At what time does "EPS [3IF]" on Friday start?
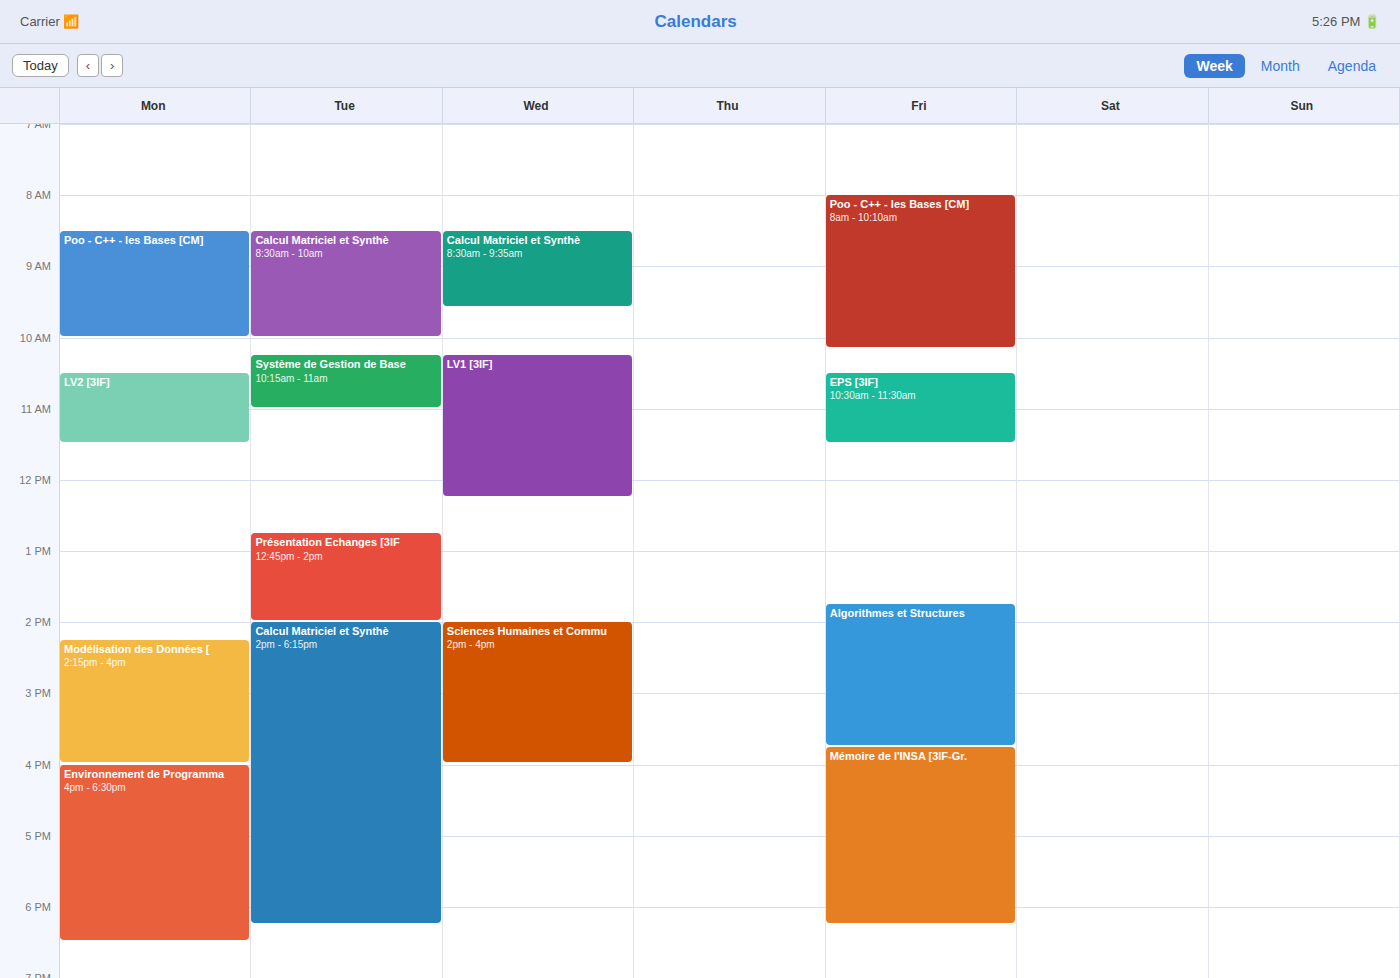
10:30 AM